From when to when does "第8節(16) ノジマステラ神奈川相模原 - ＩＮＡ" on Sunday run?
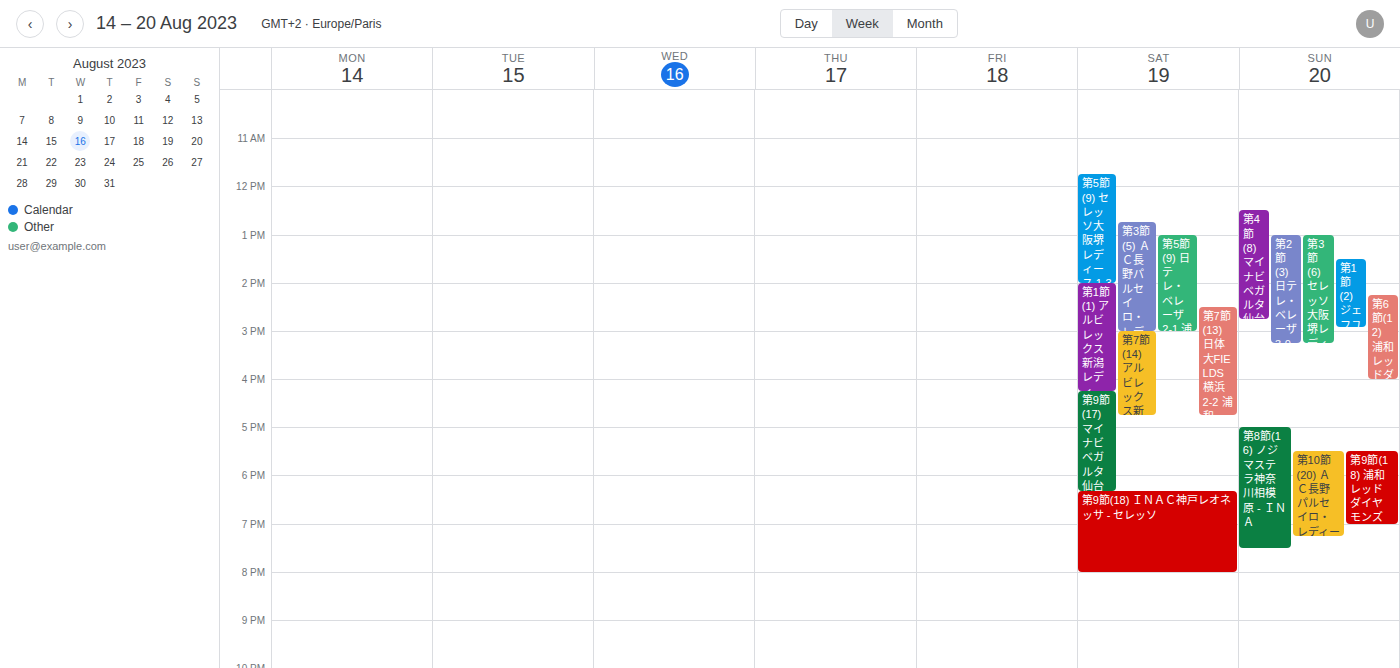
5:00 PM to 7:30 PM